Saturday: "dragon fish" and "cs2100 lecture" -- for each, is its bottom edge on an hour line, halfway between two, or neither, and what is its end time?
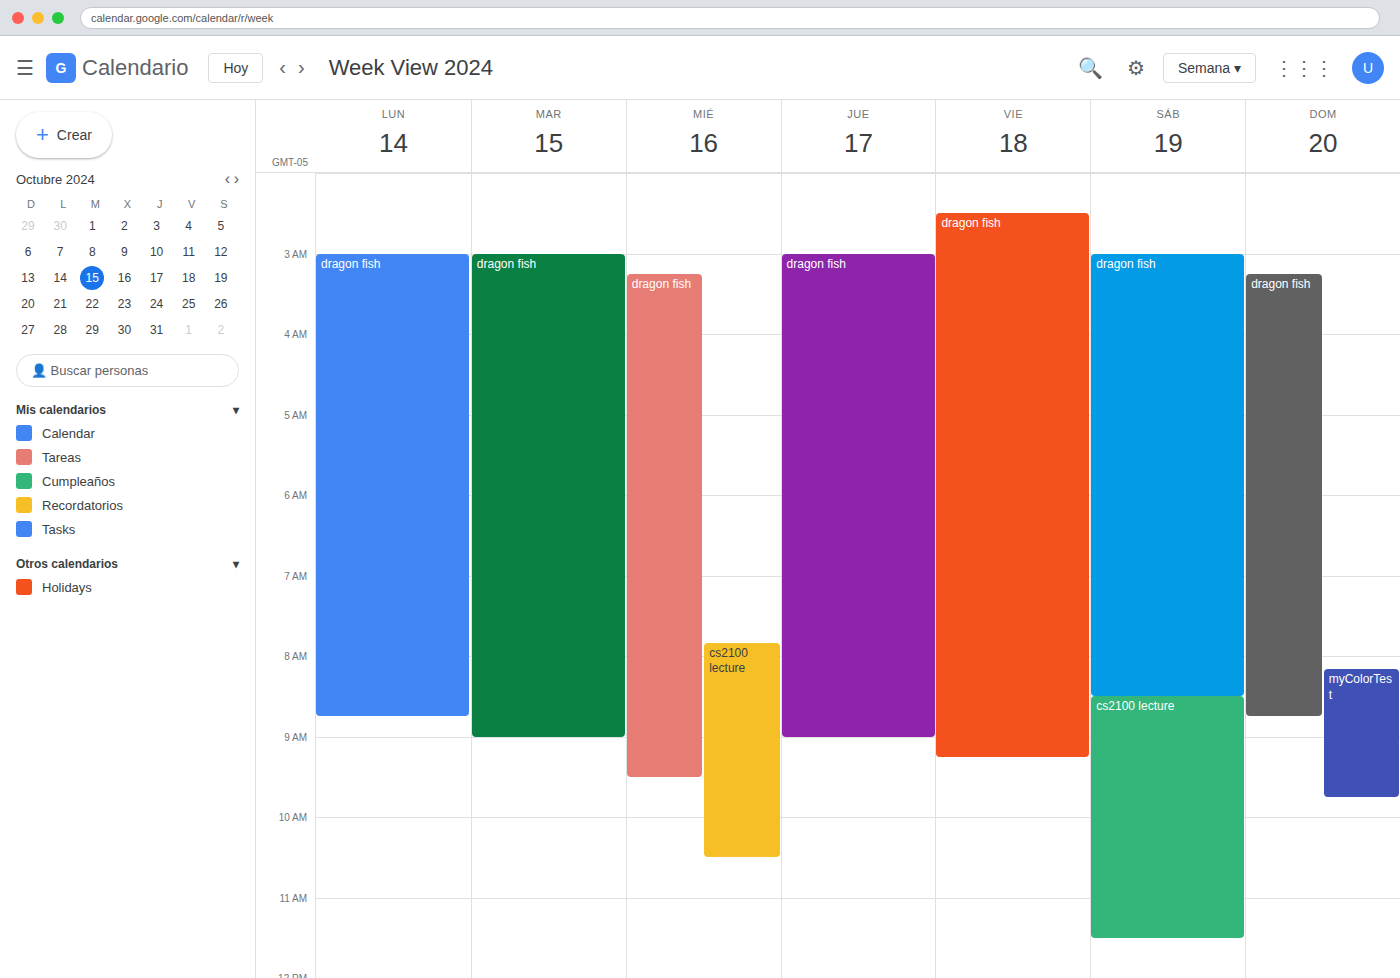
"dragon fish": 8:30 AM, halfway between the 8 AM and 9 AM lines. "cs2100 lecture": 11:30 AM, halfway between the 11 AM and 12 PM lines.